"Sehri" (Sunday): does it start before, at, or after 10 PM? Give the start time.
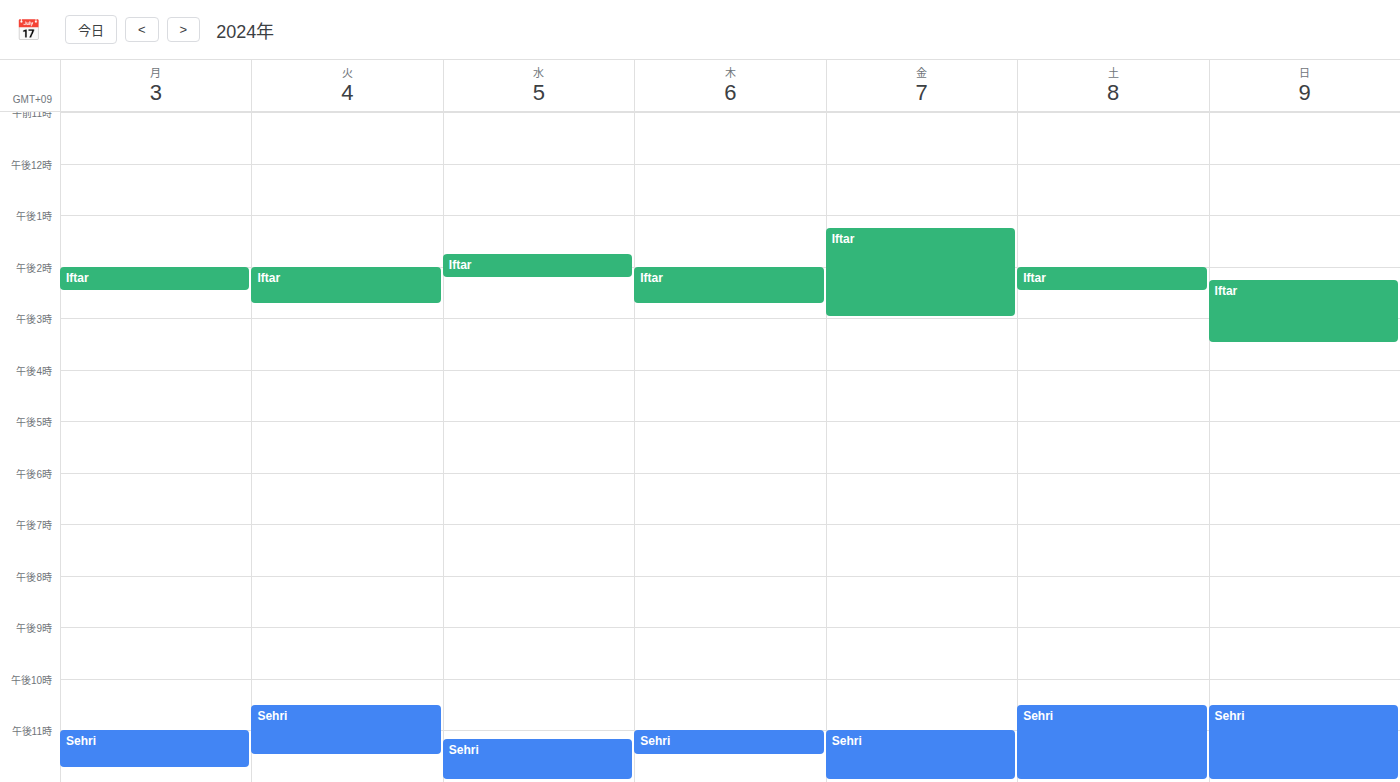
10:30 PM -- after 10 PM, 30 minutes below the 10 PM line.